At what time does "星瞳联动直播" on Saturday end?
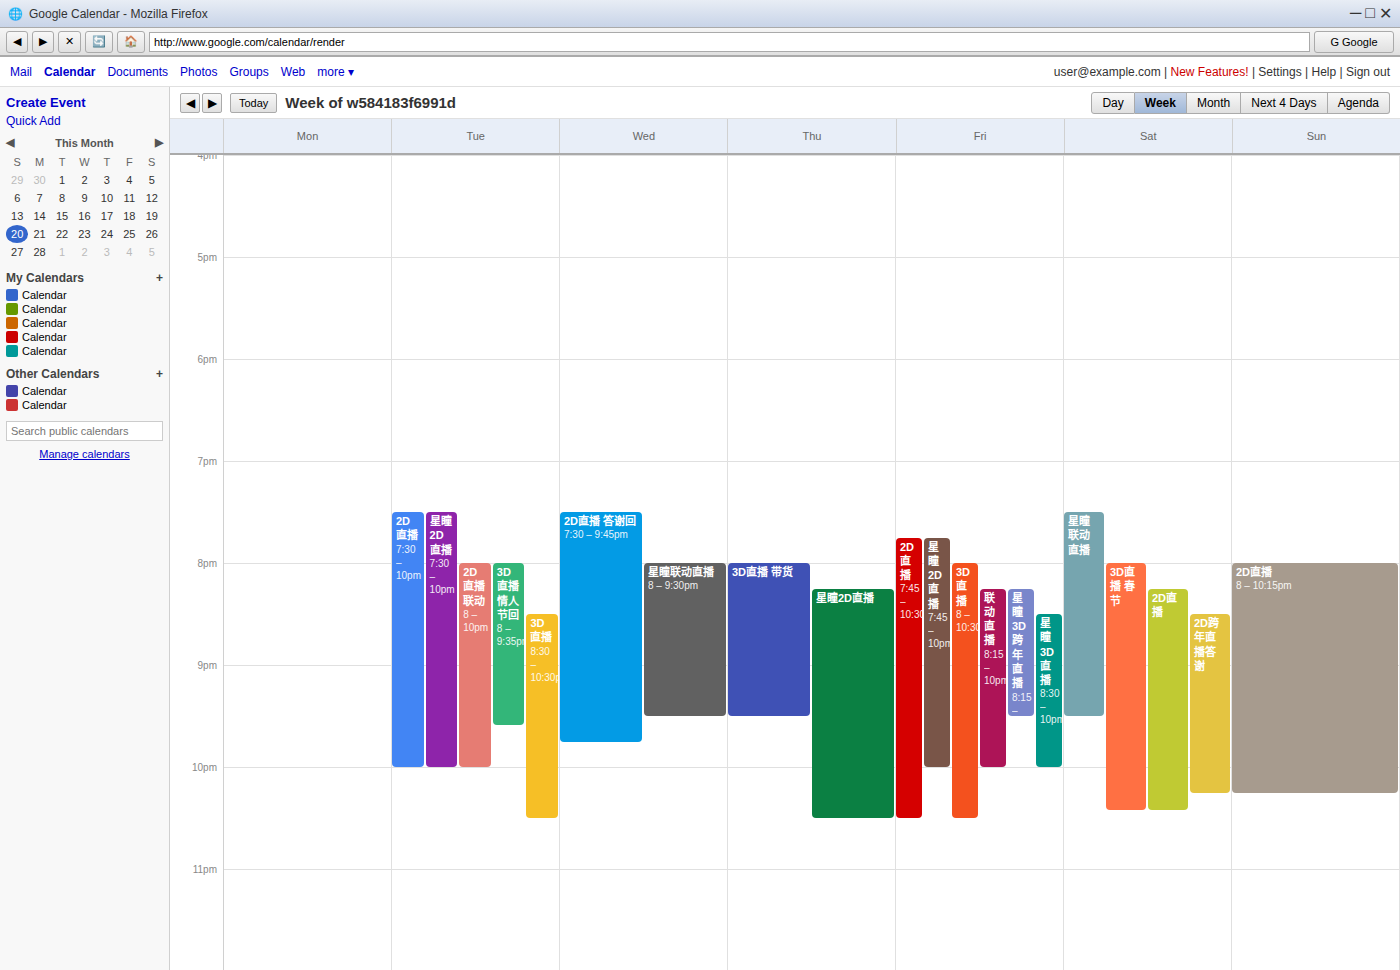
9:30 PM